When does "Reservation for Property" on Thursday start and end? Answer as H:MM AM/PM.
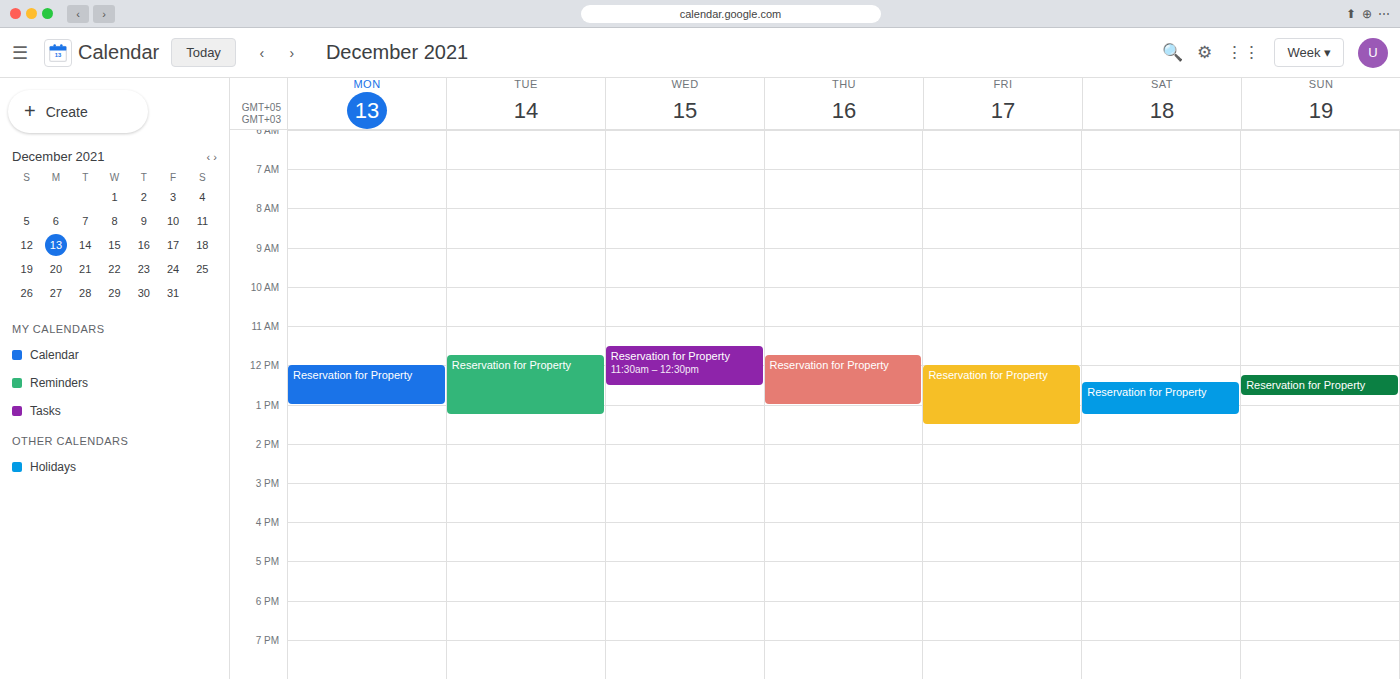
11:45 AM to 1:00 PM